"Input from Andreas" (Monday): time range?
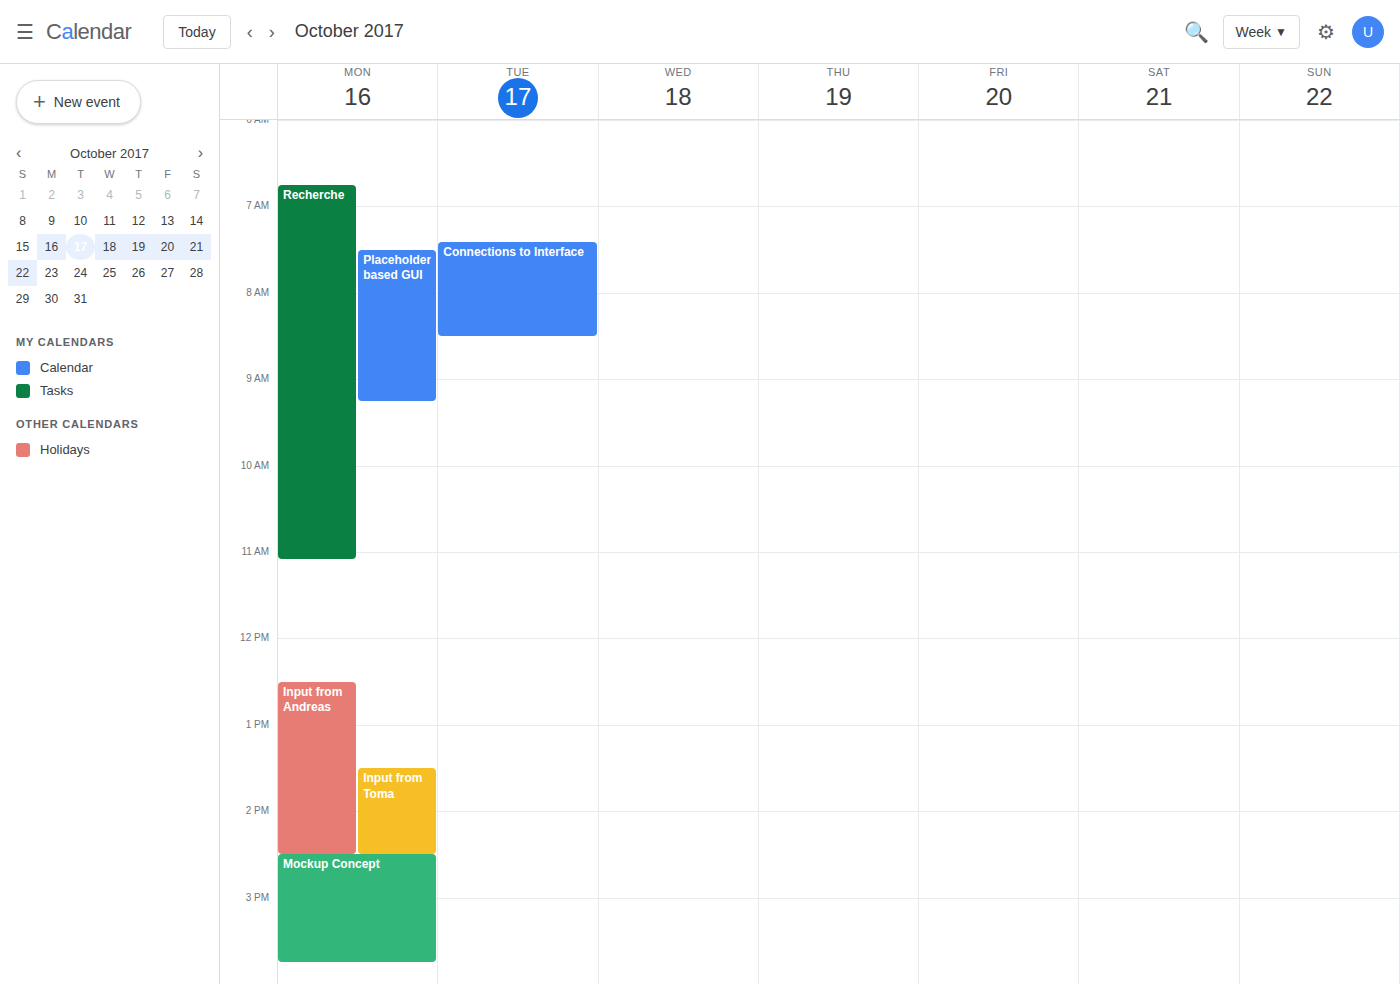
12:30 PM to 2:30 PM